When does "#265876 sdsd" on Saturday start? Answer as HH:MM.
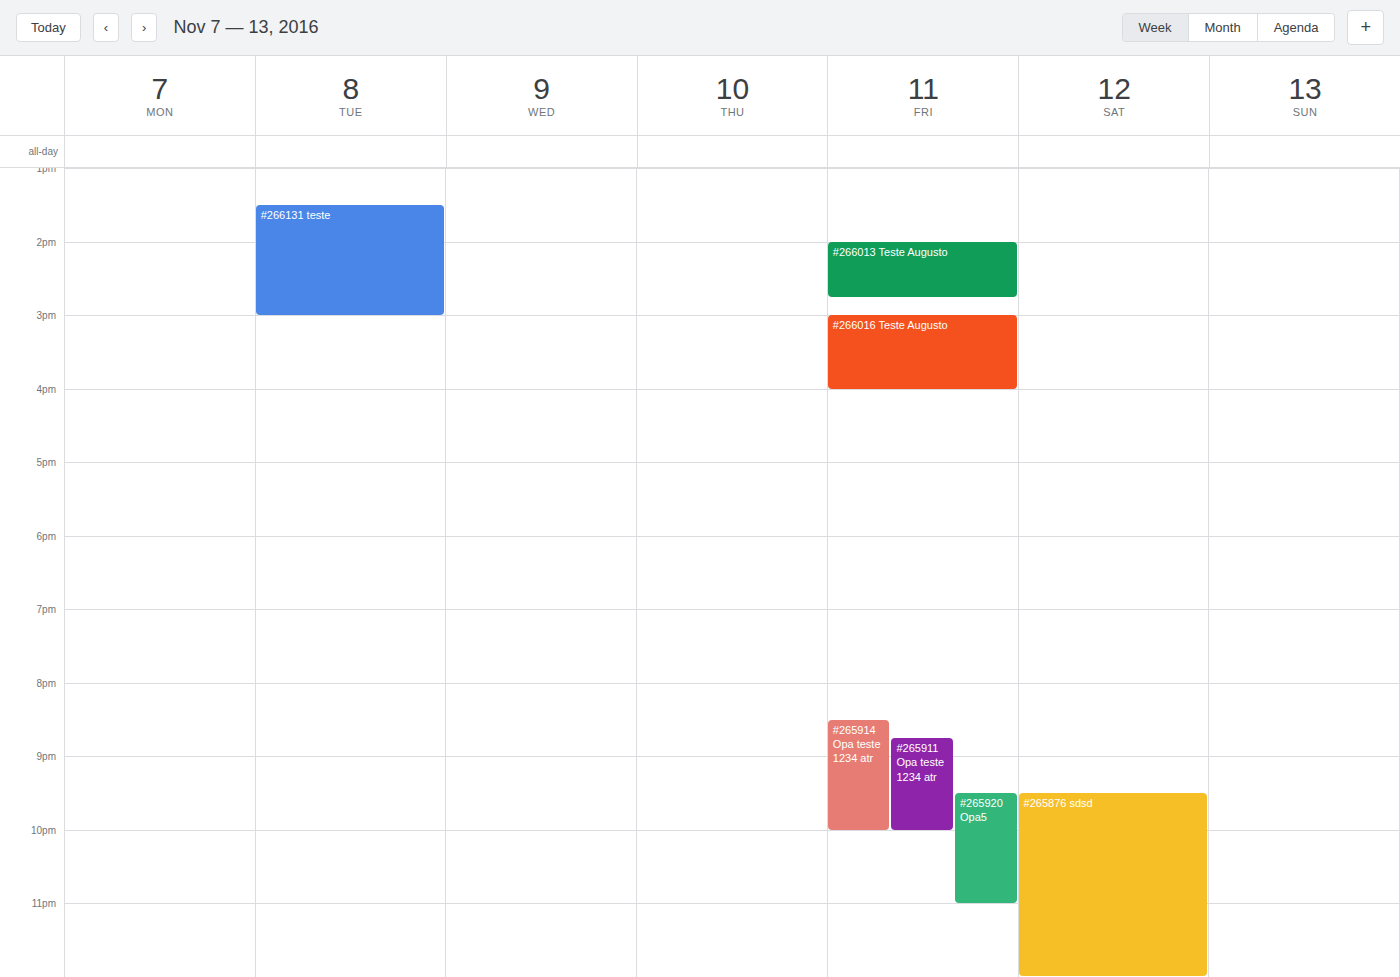
21:30